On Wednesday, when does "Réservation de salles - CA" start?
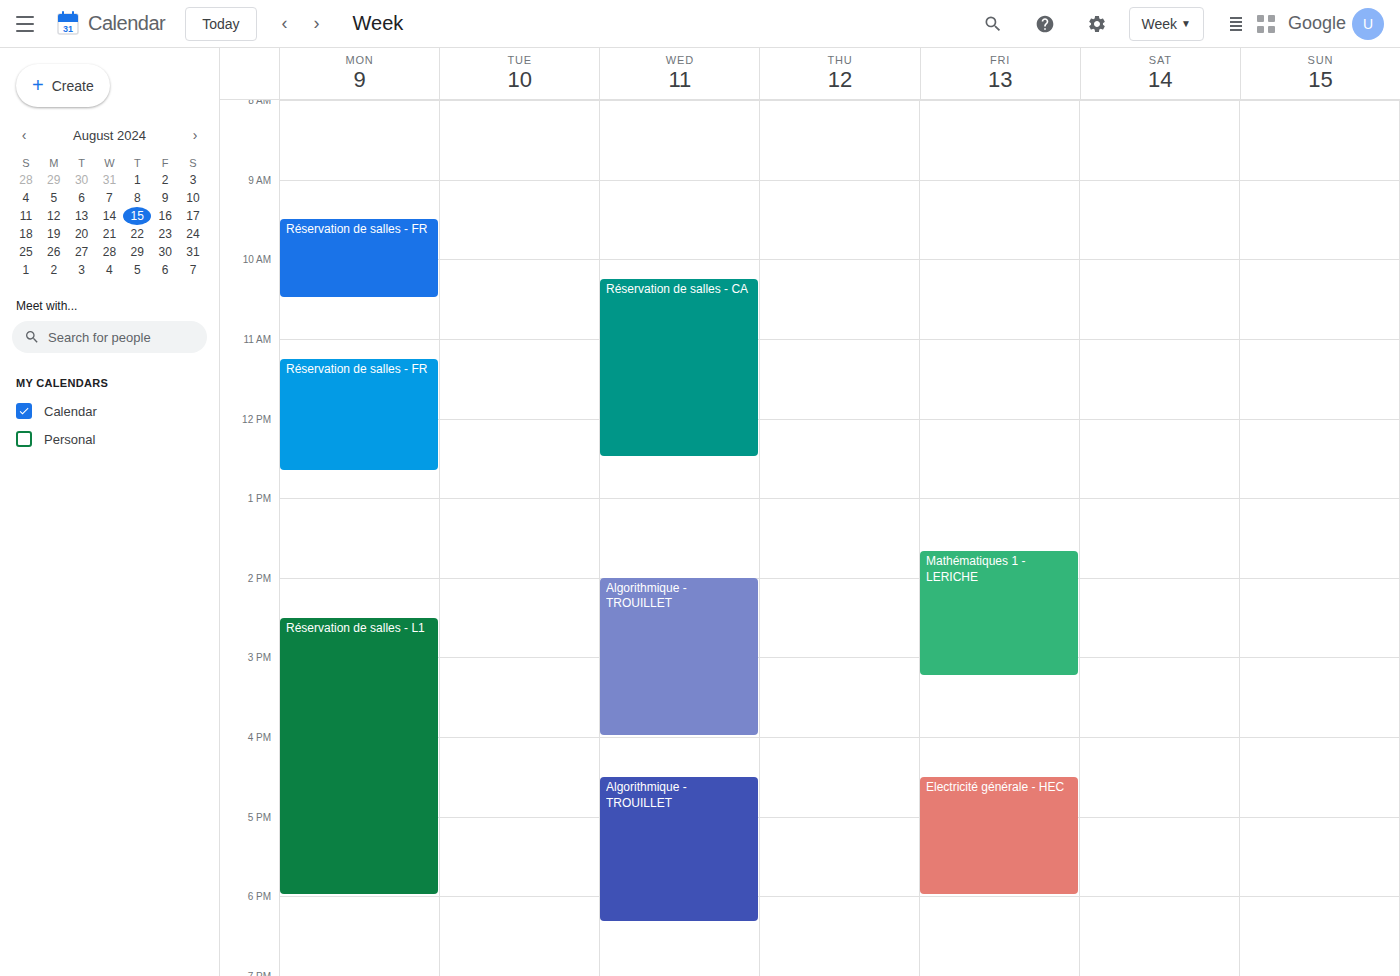
10:15 AM